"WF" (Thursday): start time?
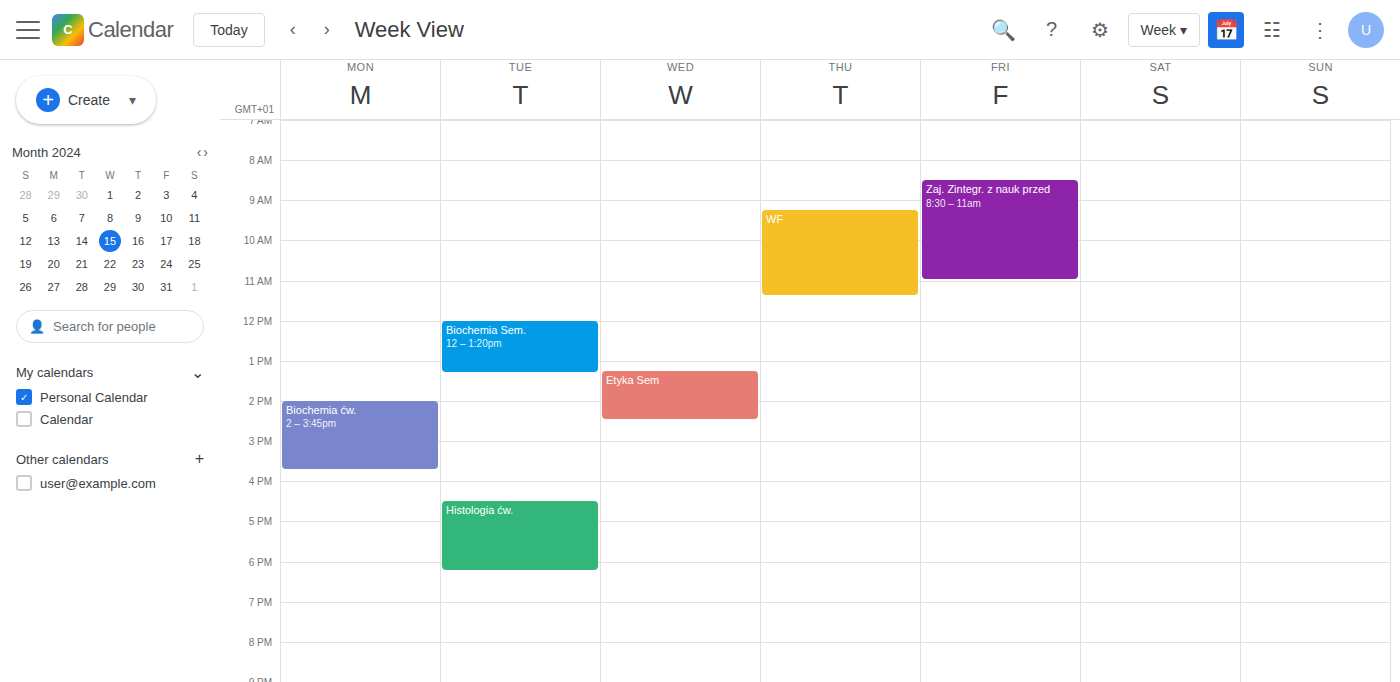
9:15 AM